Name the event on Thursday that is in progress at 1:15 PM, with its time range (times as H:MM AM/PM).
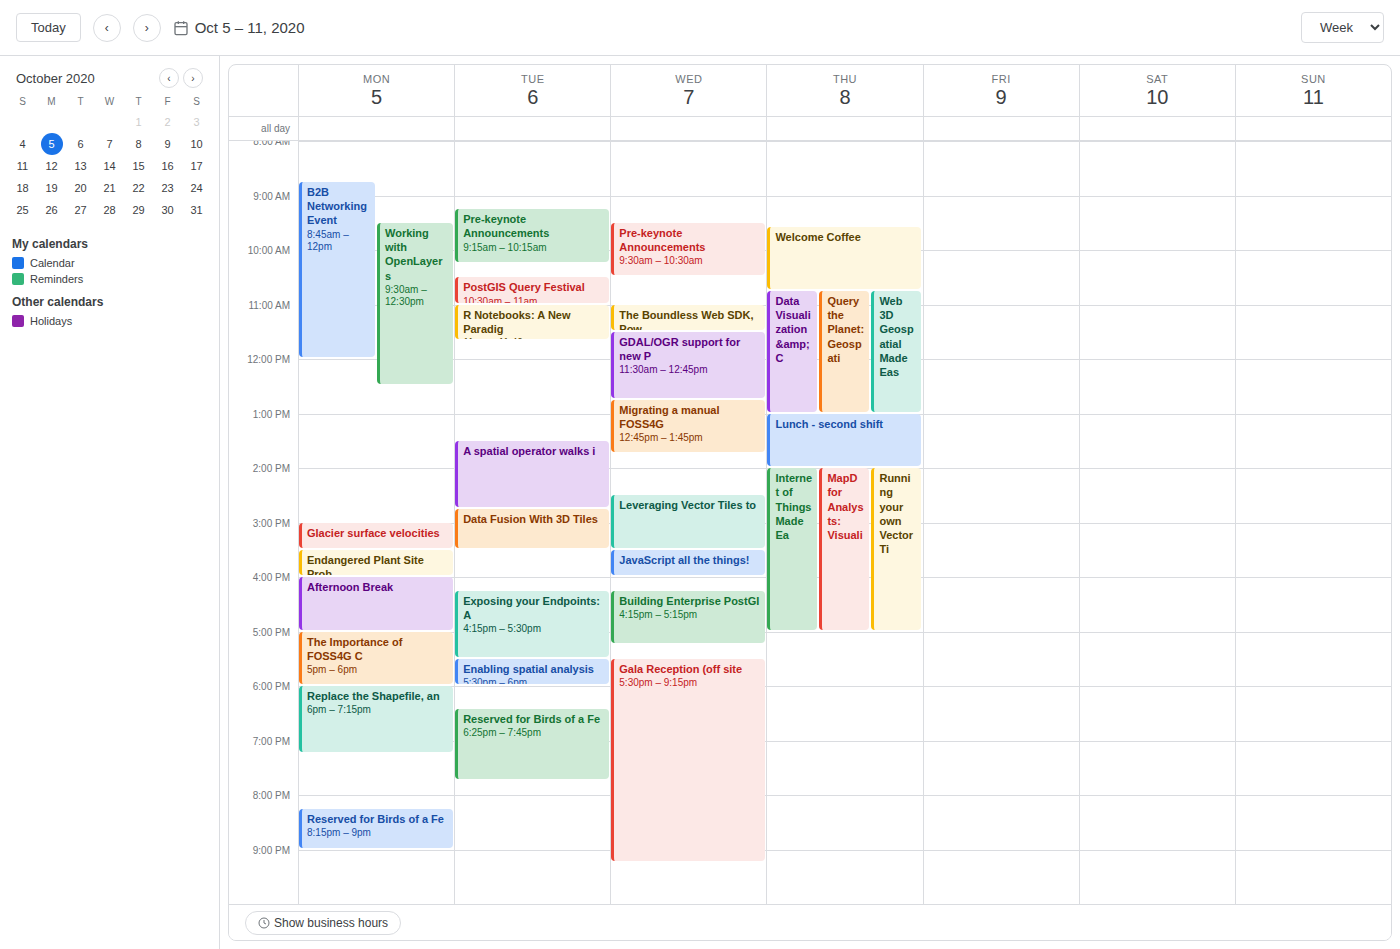
"Lunch - second shift", 1:00 PM to 2:00 PM